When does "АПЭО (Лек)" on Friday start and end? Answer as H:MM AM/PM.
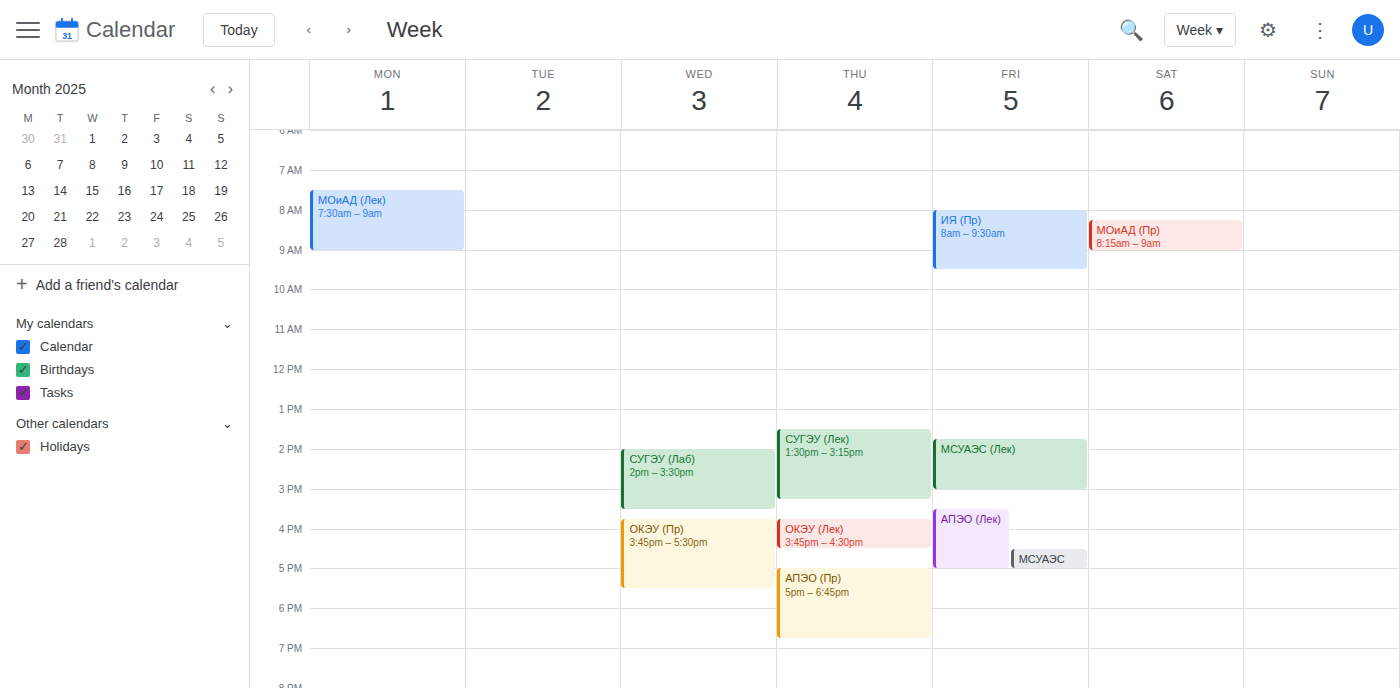
3:30 PM to 5:00 PM